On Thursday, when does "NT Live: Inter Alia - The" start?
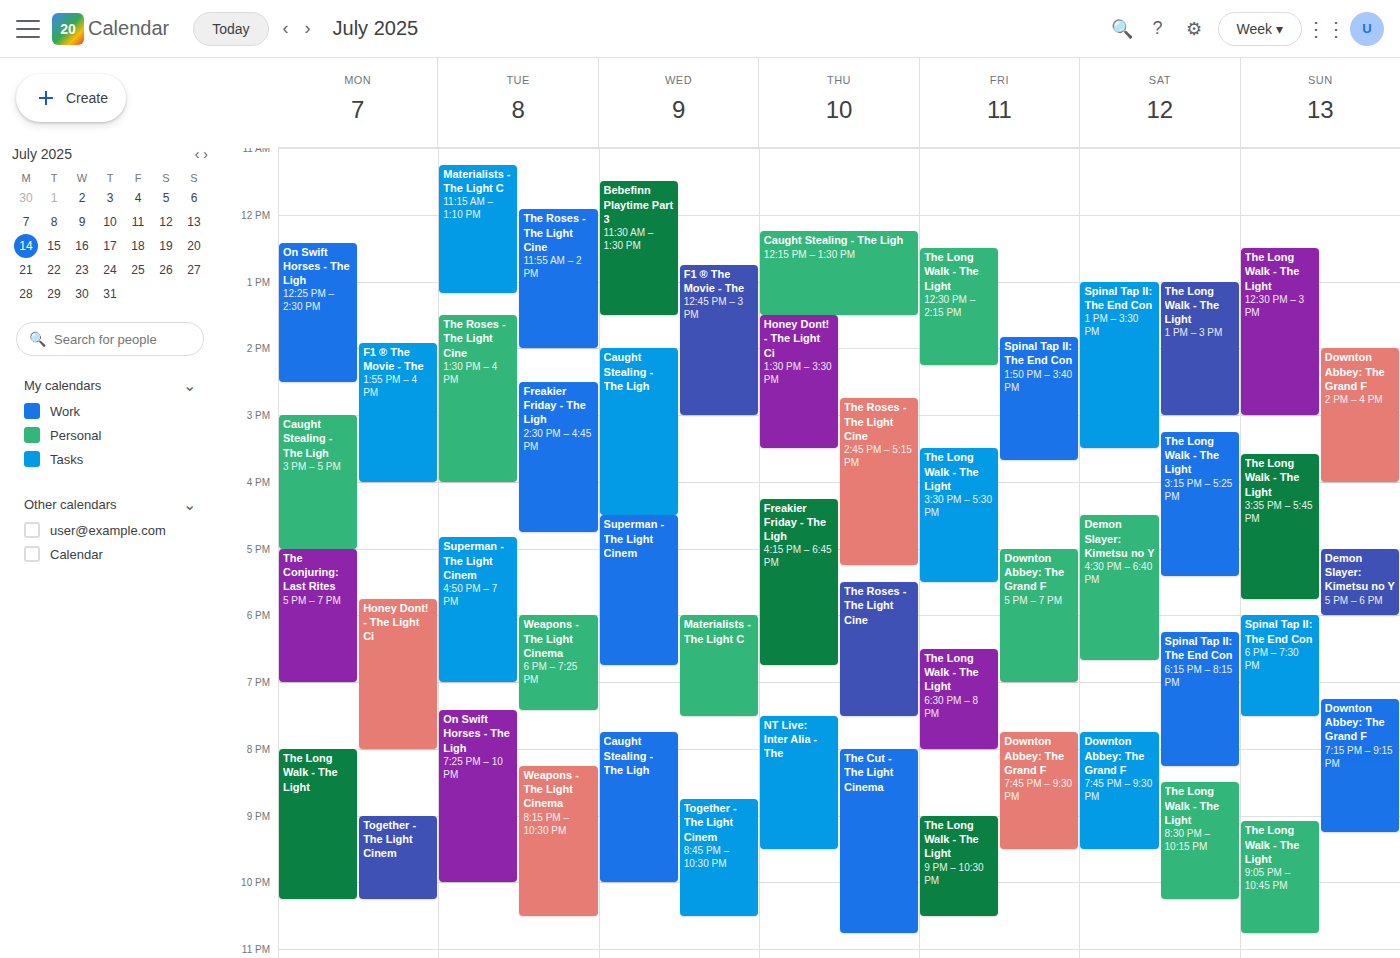
7:30 PM